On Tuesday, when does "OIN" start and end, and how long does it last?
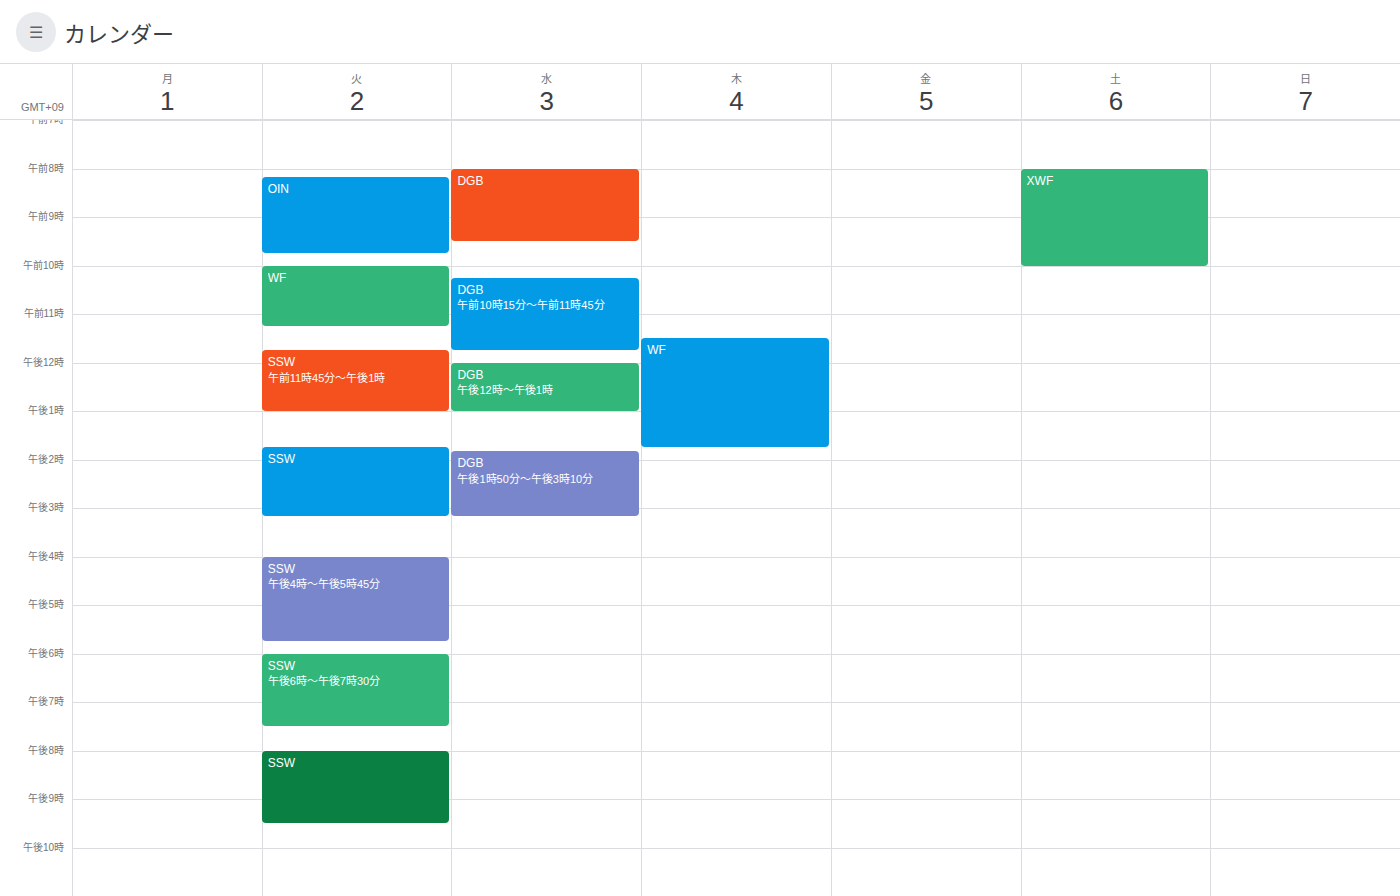
8:10 AM to 9:45 AM, 1 hour 35 minutes